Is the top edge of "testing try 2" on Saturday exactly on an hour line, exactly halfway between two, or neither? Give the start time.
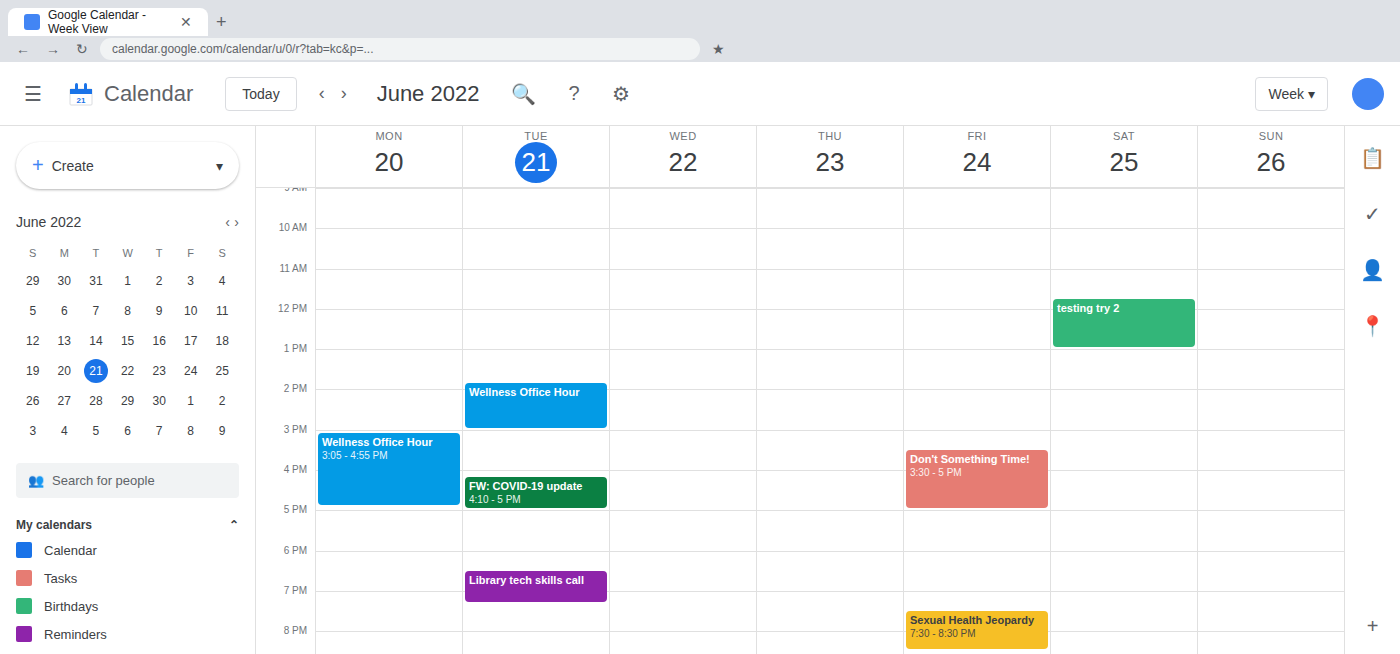
11:45 AM -- neither: three quarters of the way from the 11 AM line to the 12 PM line.